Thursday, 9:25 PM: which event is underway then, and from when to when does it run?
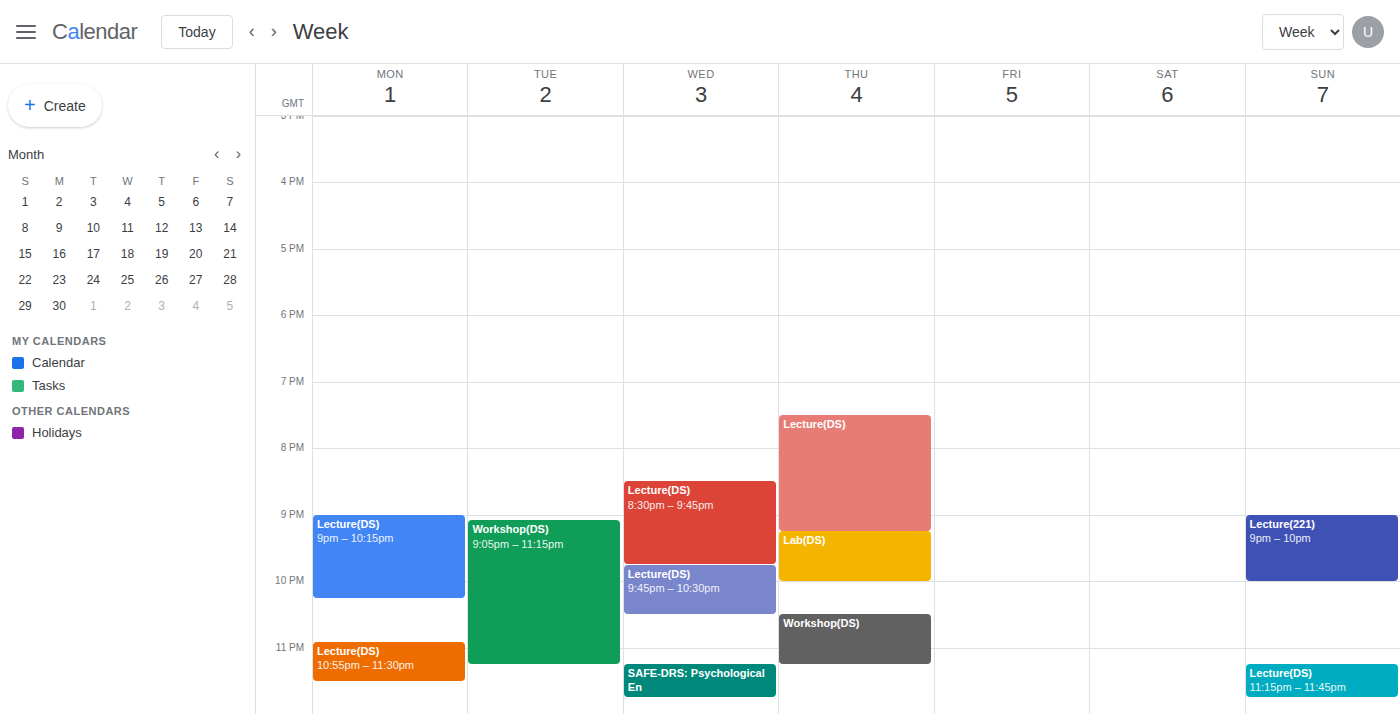
"Lab(DS)", 9:15 PM to 10:00 PM